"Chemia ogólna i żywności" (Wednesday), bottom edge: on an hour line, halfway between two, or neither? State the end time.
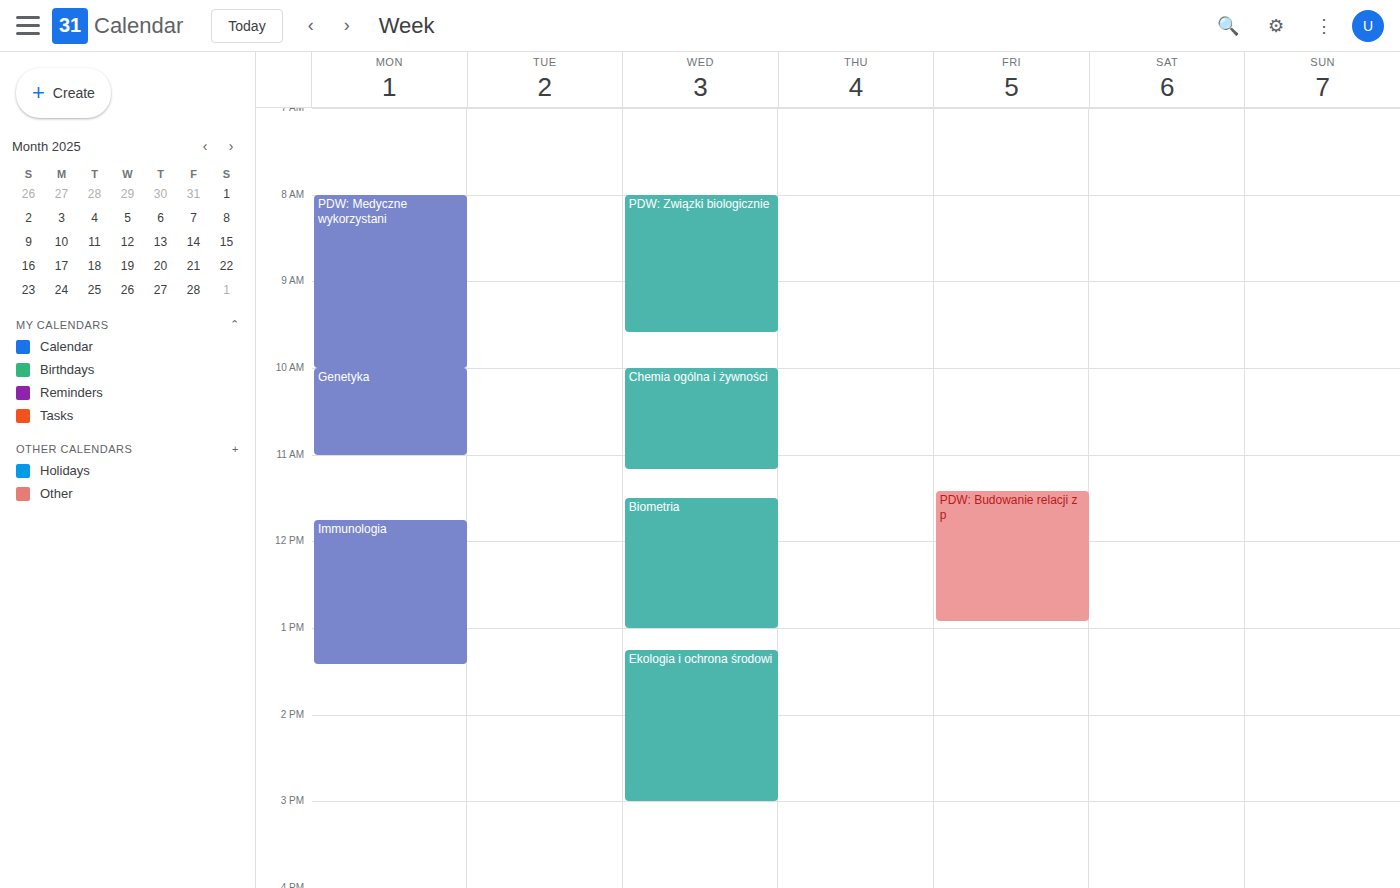
11:10 AM -- neither: 10 minutes below the 11 AM line and 50 minutes above the 12 PM line.